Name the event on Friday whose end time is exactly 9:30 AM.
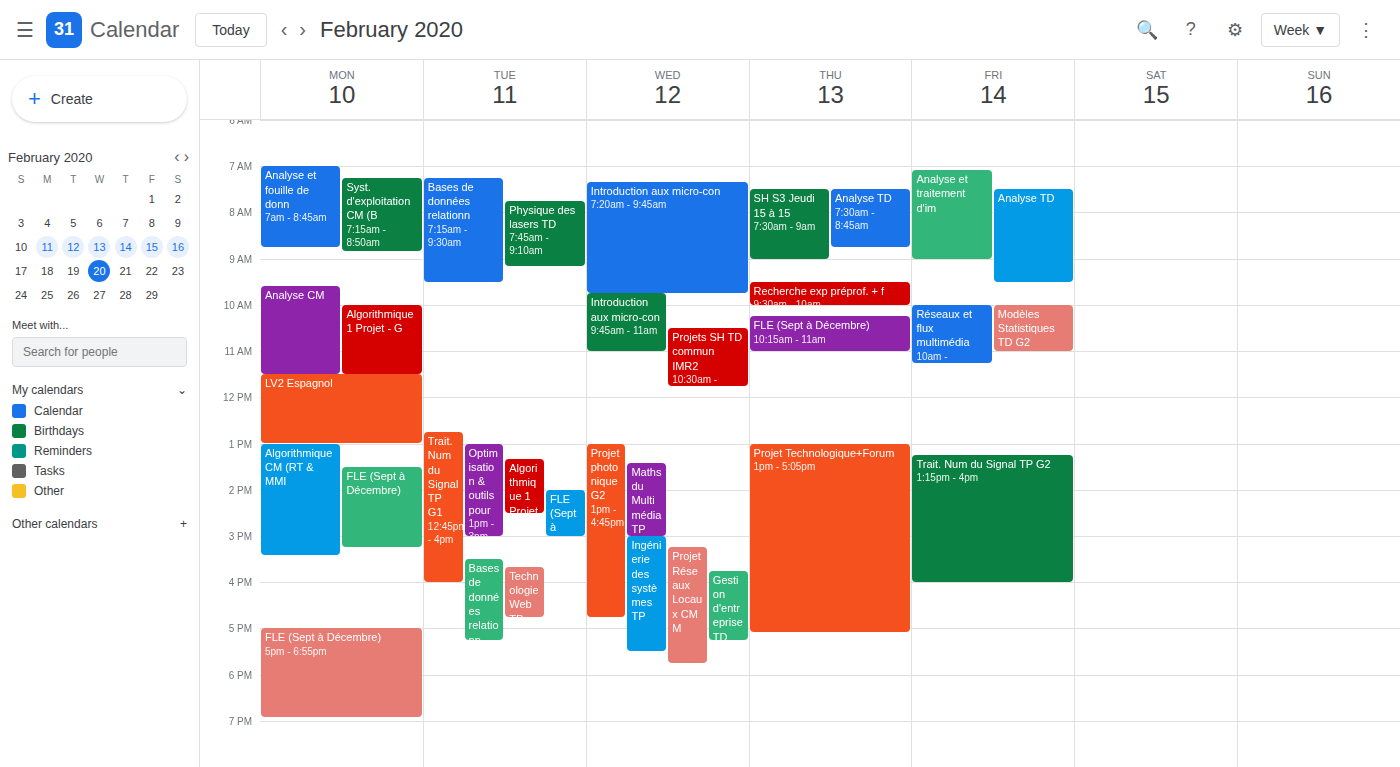
"Analyse TD"